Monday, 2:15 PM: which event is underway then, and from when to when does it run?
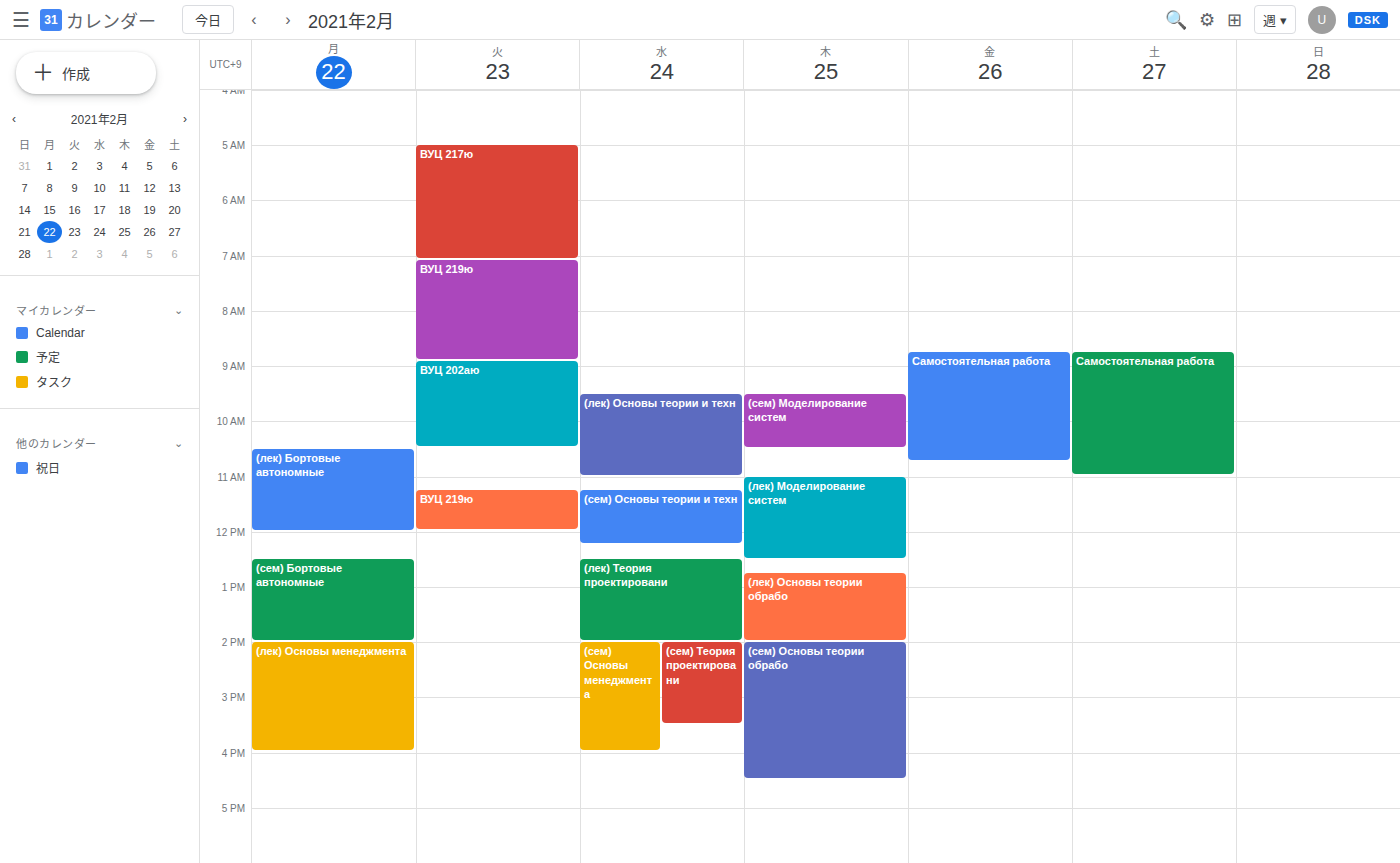
"(лек) Основы менеджмента", 2:00 PM to 4:00 PM